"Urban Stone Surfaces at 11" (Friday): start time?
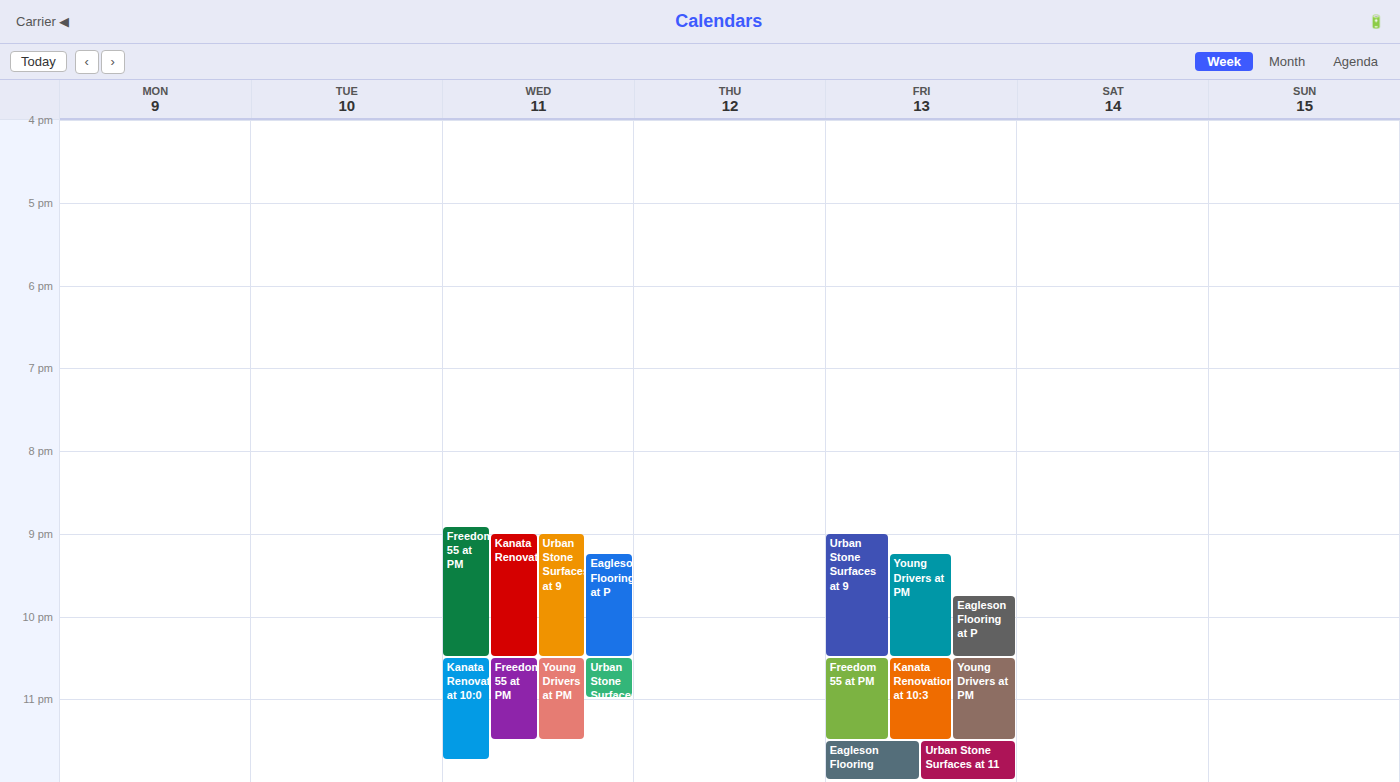
23:30